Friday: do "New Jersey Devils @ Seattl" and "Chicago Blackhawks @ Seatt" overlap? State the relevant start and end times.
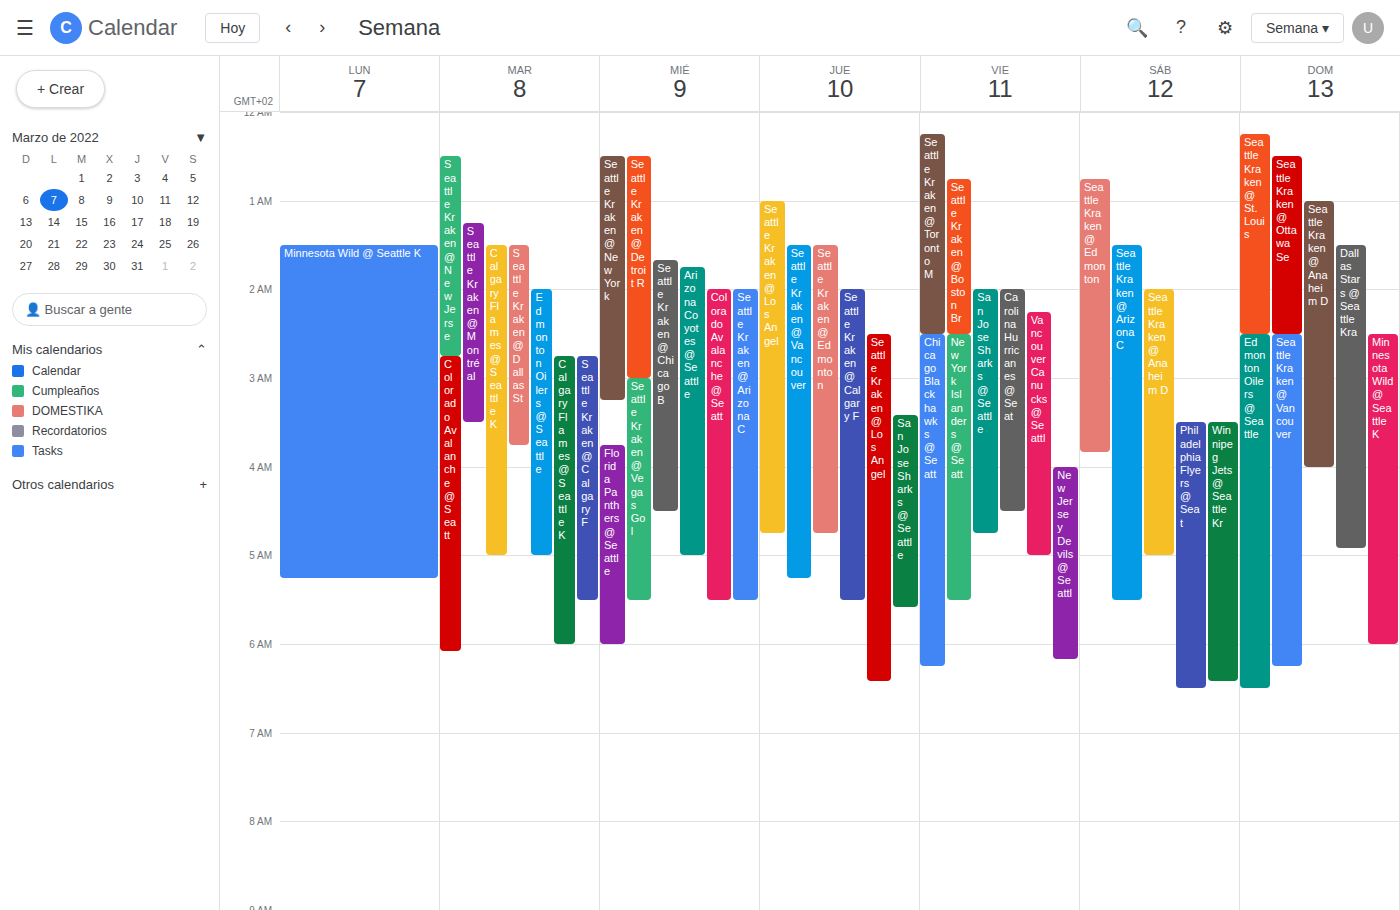
"New Jersey Devils @ Seattl" runs 4:00 AM to 6:10 AM, inside "Chicago Blackhawks @ Seatt" -- they overlap.